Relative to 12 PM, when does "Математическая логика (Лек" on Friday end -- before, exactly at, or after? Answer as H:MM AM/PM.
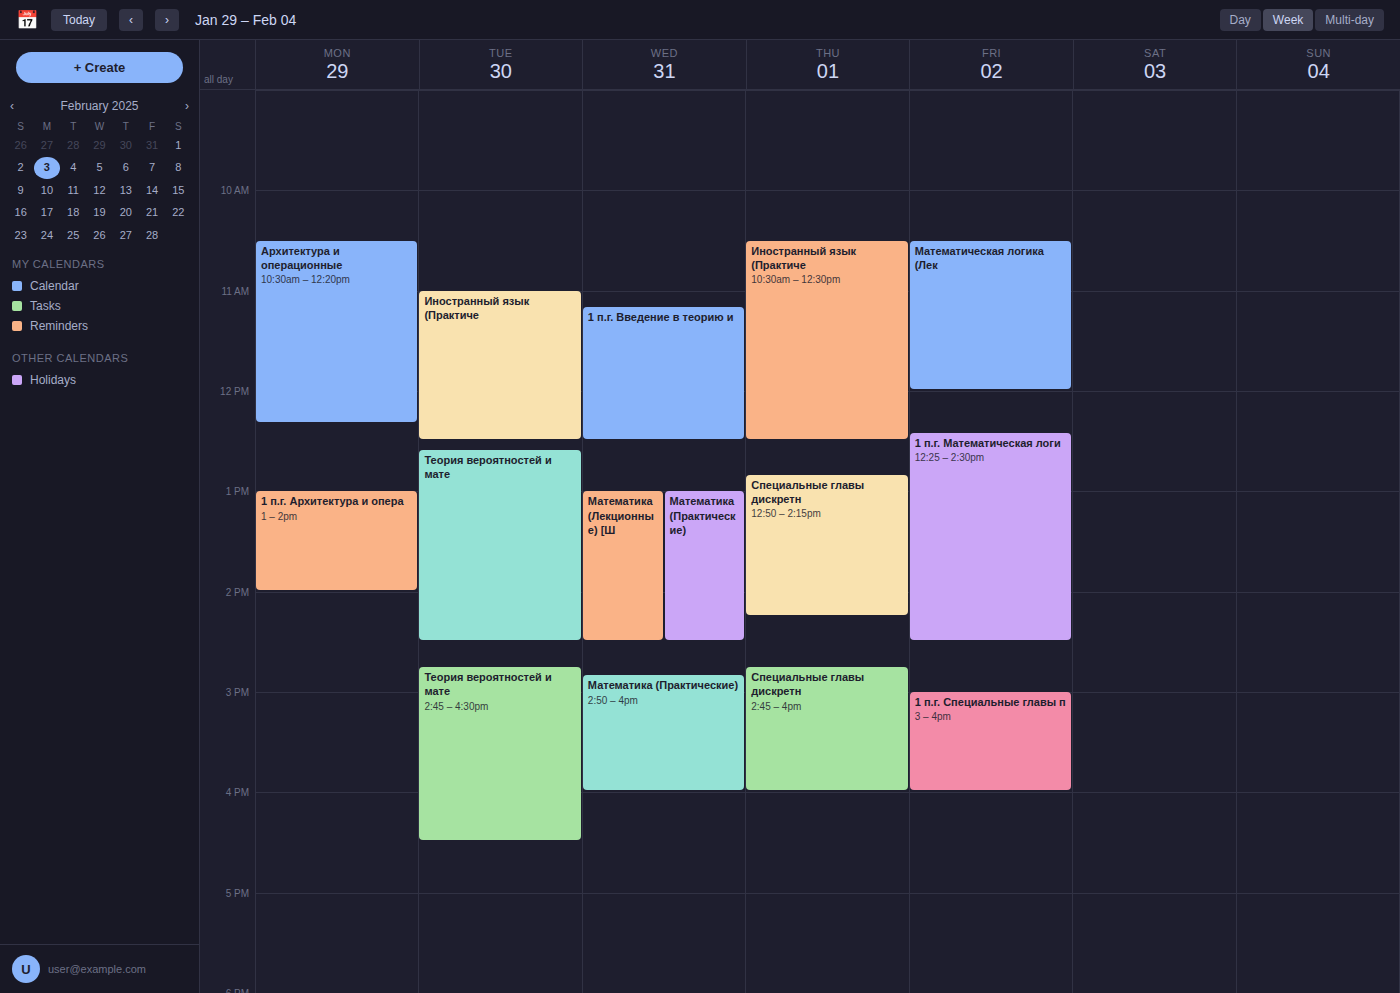
12:00 PM -- exactly at 12 PM, on the 12 PM line.